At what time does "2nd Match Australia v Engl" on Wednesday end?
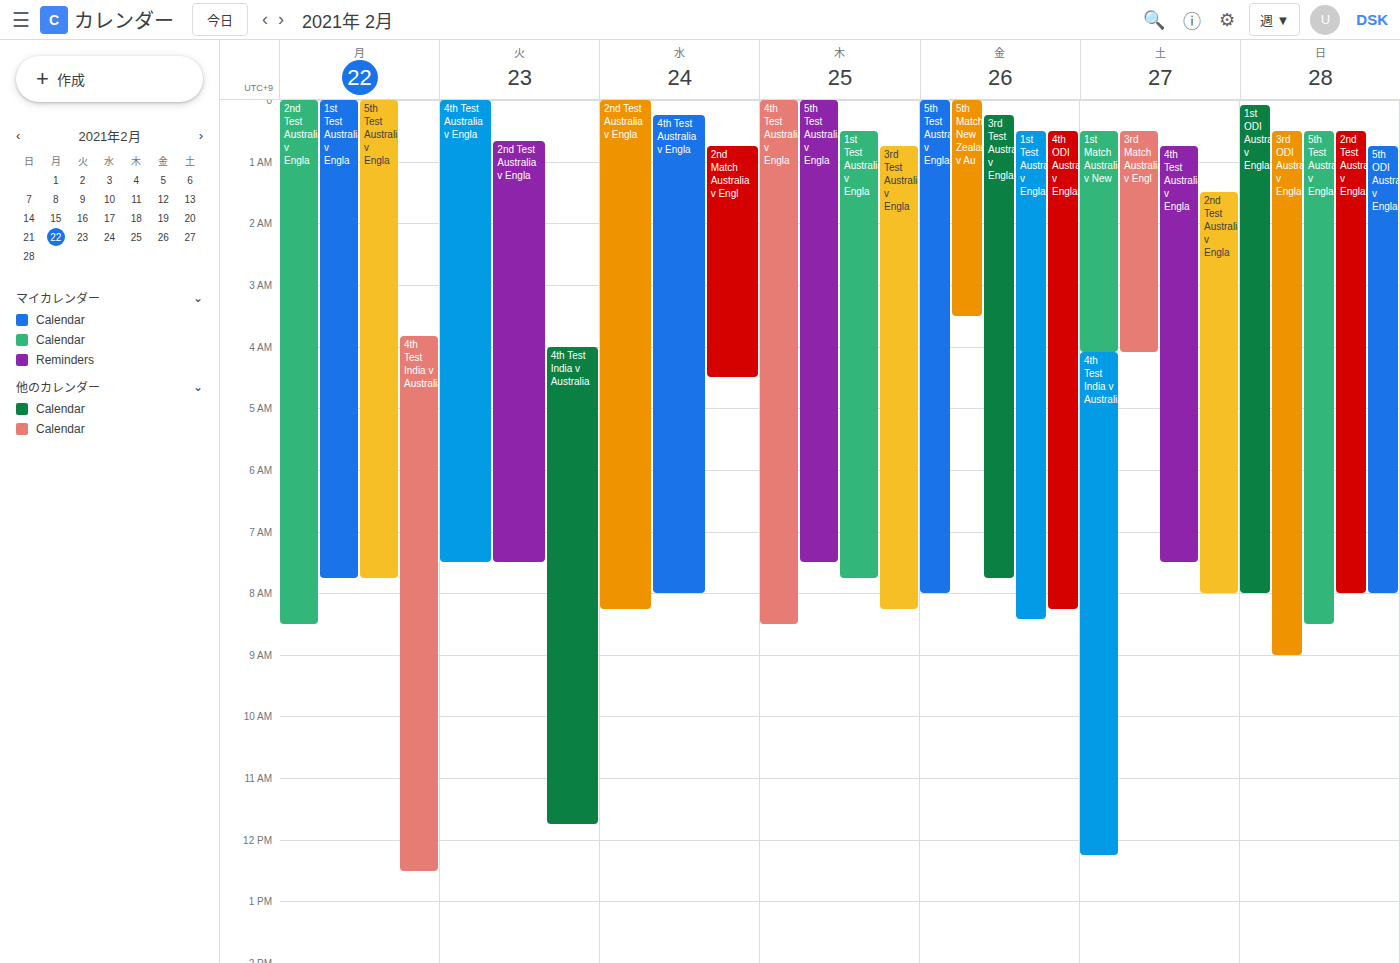
4:30 AM